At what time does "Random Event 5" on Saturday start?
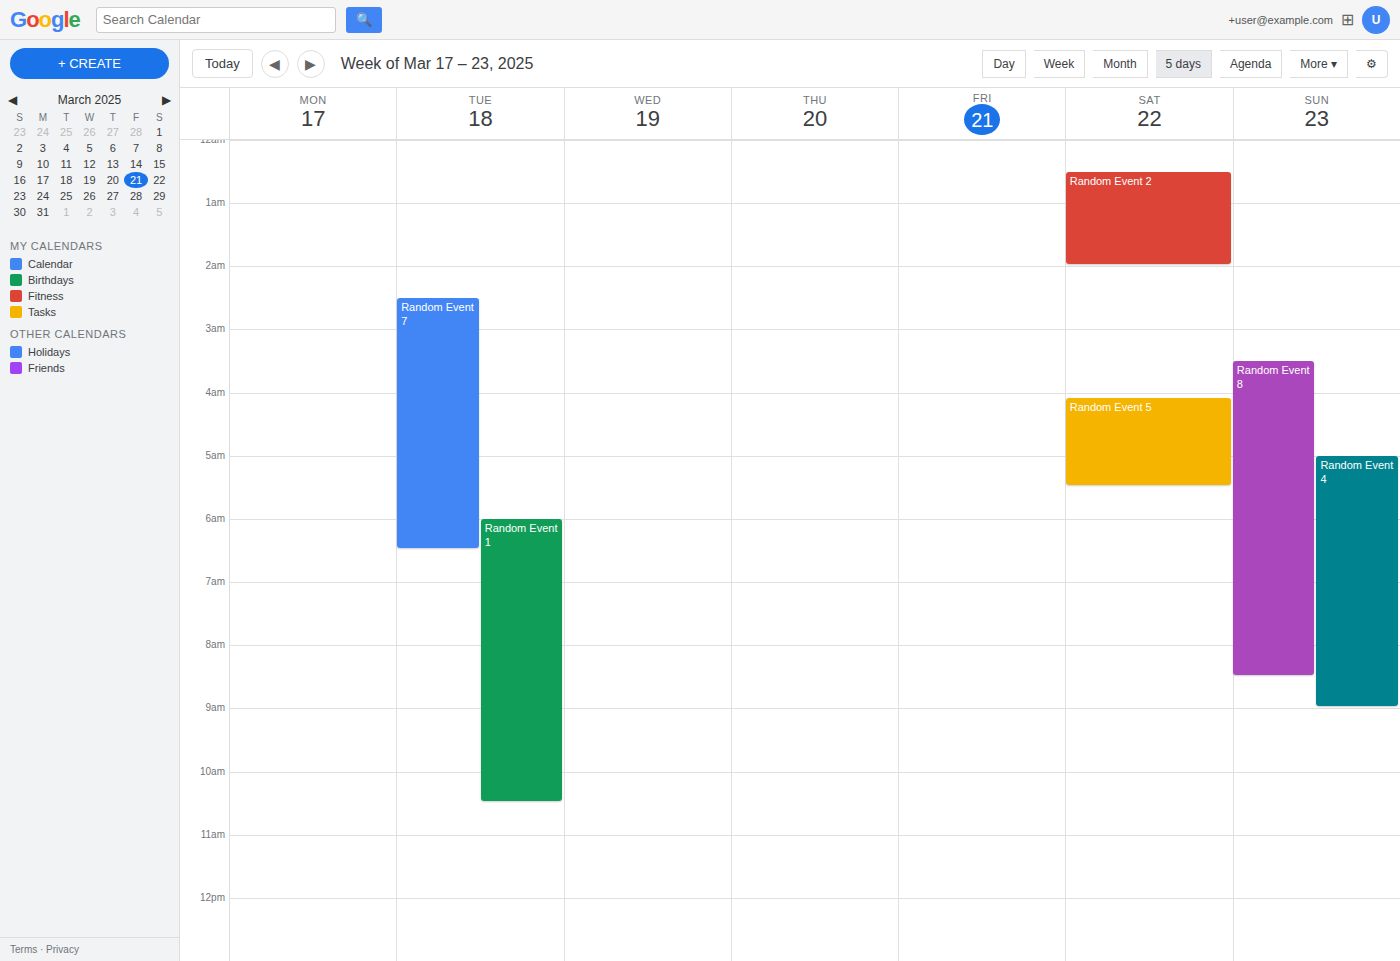
4:05 AM